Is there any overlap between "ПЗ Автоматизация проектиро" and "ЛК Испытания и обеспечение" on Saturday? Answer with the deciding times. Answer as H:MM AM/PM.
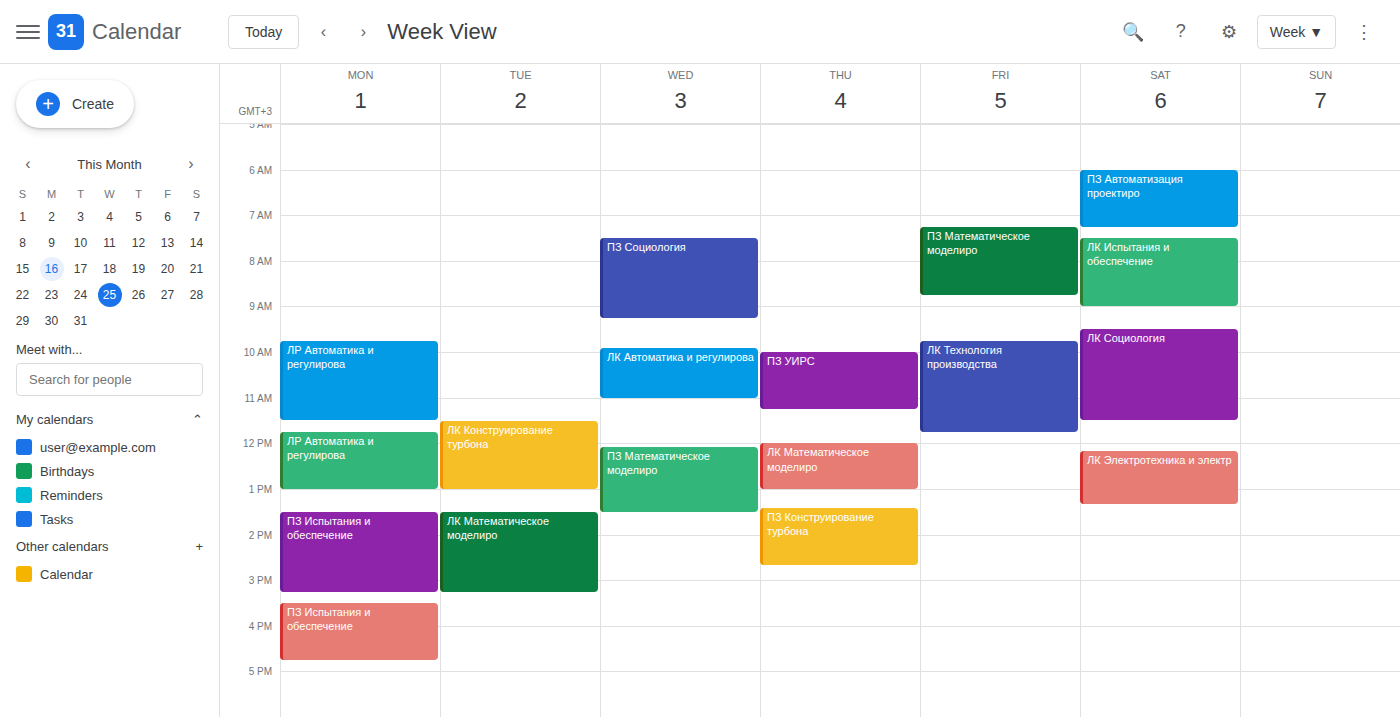
"ПЗ Автоматизация проектиро" ends at 7:15 AM and "ЛК Испытания и обеспечение" starts at 7:30 AM -- no overlap.